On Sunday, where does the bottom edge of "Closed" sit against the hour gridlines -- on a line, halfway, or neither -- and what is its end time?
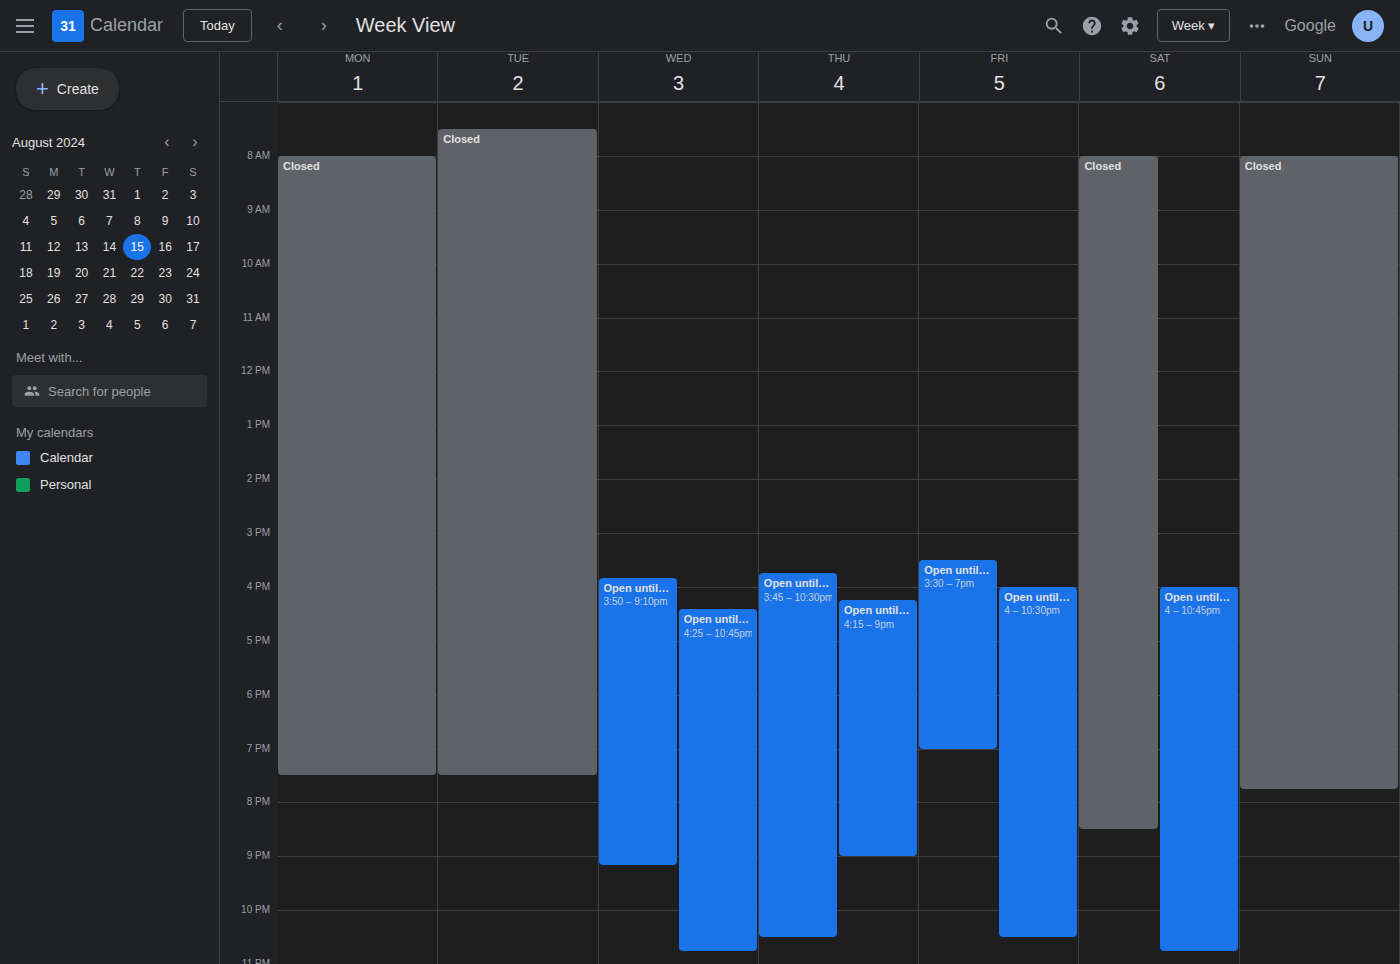
7:45 PM -- neither: three quarters of the way from the 7 PM line to the 8 PM line.